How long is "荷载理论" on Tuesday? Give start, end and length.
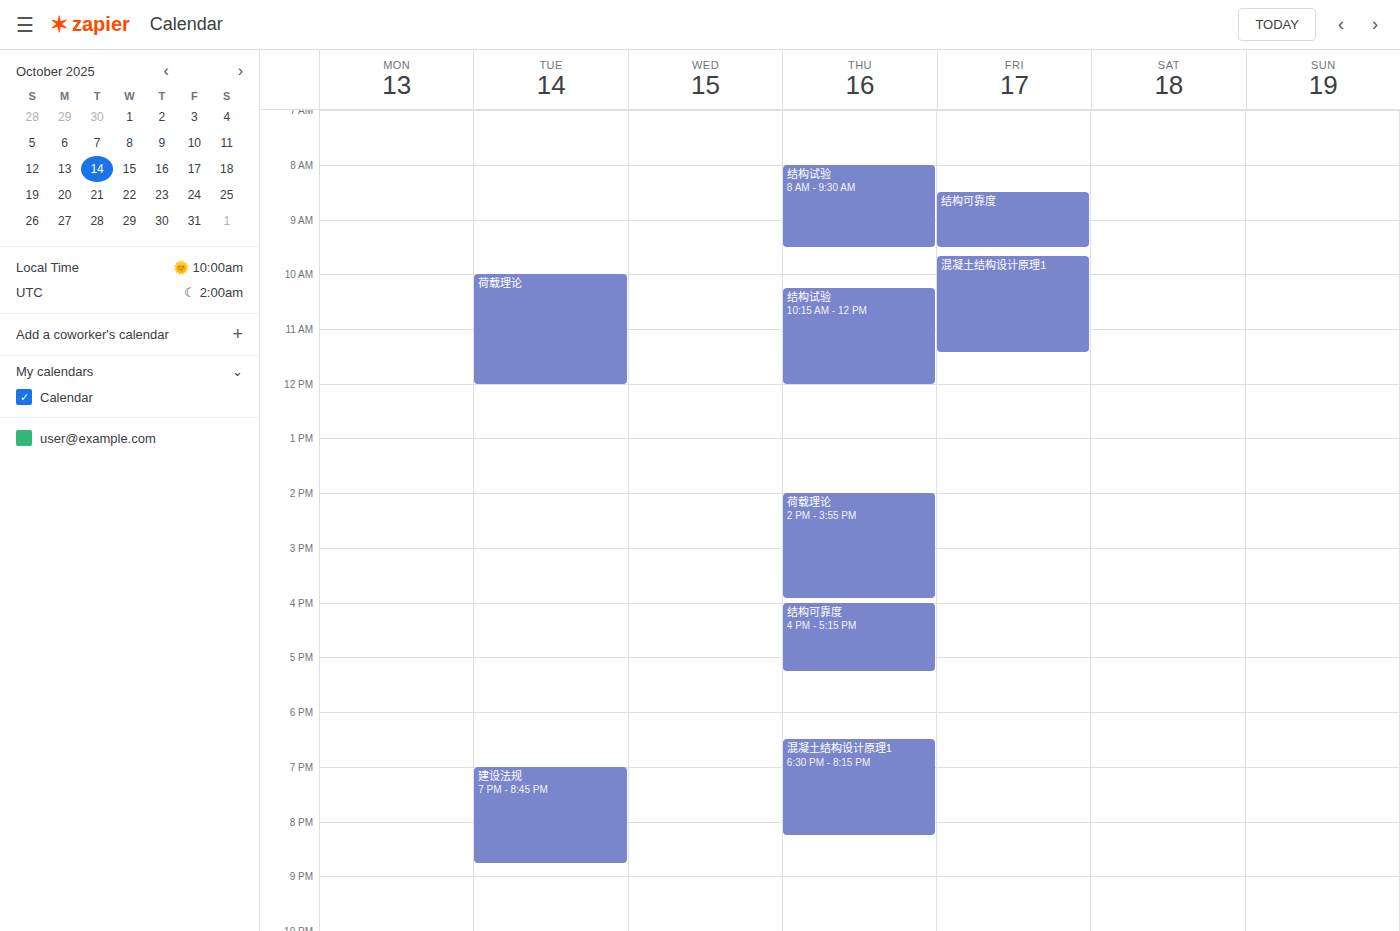
10:00 AM to 12:00 PM, 2 hours